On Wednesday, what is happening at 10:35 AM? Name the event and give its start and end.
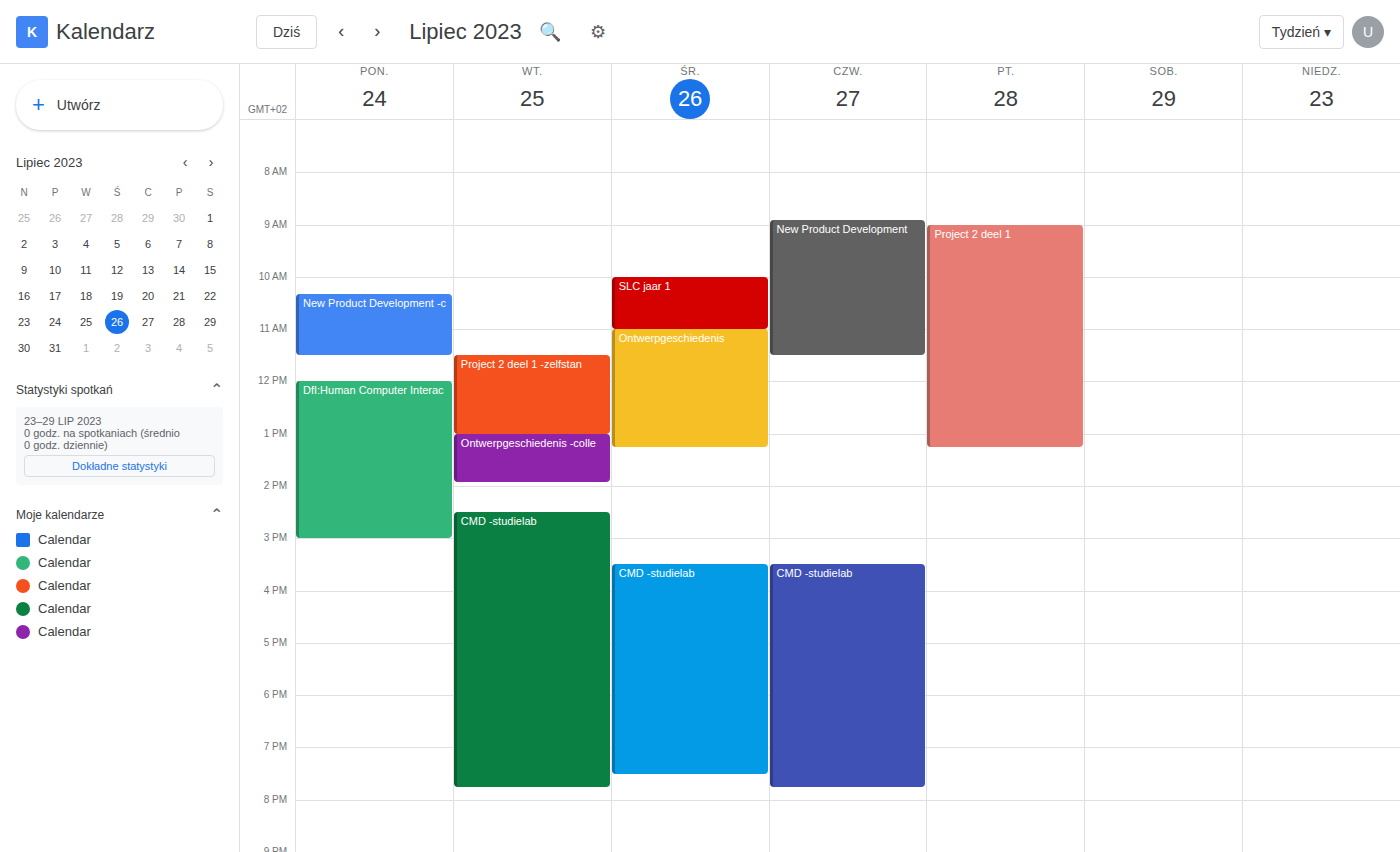
"SLC jaar 1", 10:00 AM to 11:00 AM